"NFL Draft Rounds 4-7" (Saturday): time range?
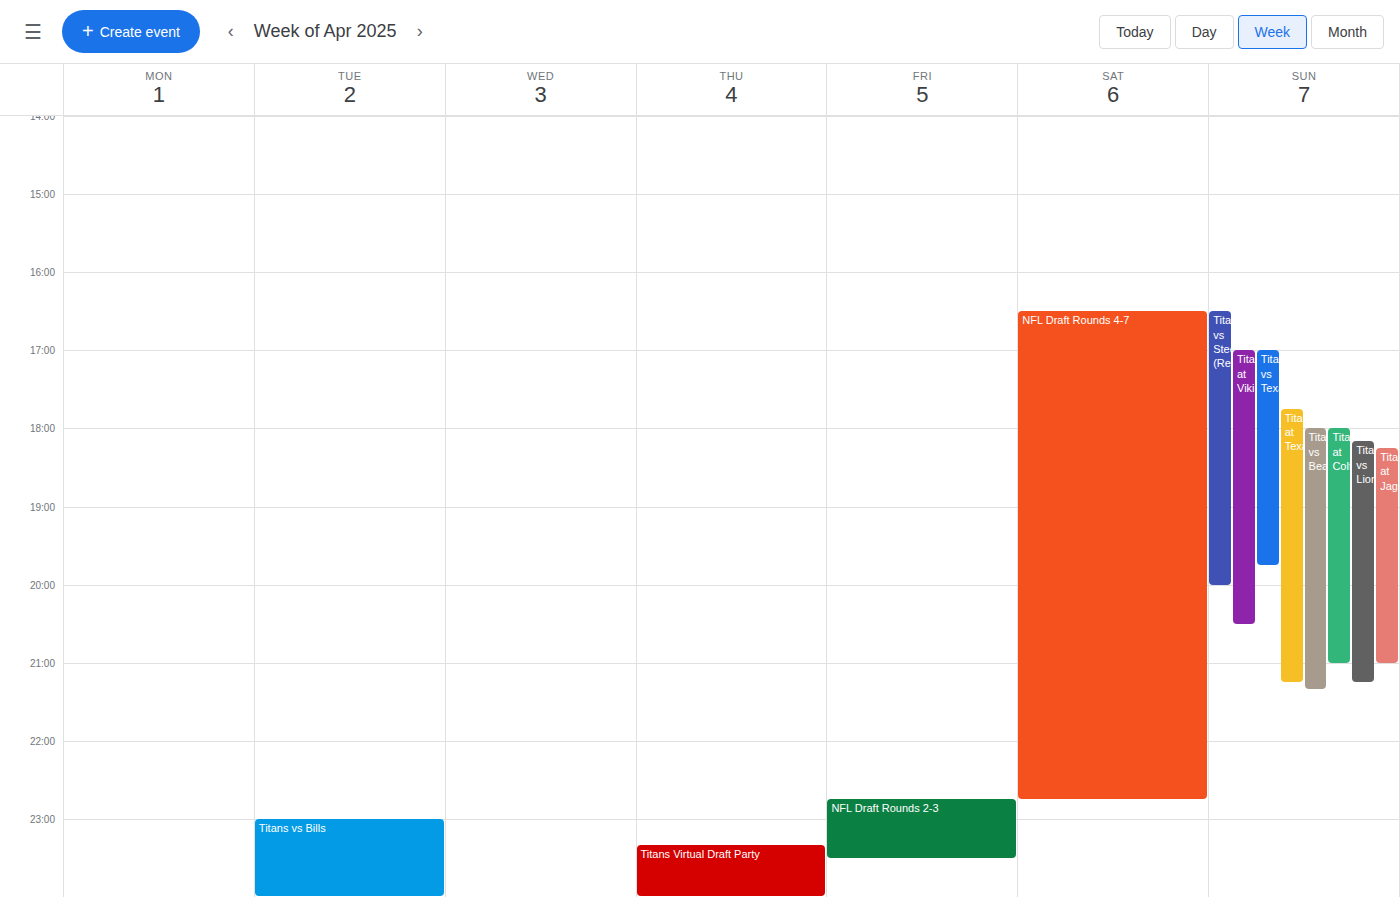
16:30 to 22:45